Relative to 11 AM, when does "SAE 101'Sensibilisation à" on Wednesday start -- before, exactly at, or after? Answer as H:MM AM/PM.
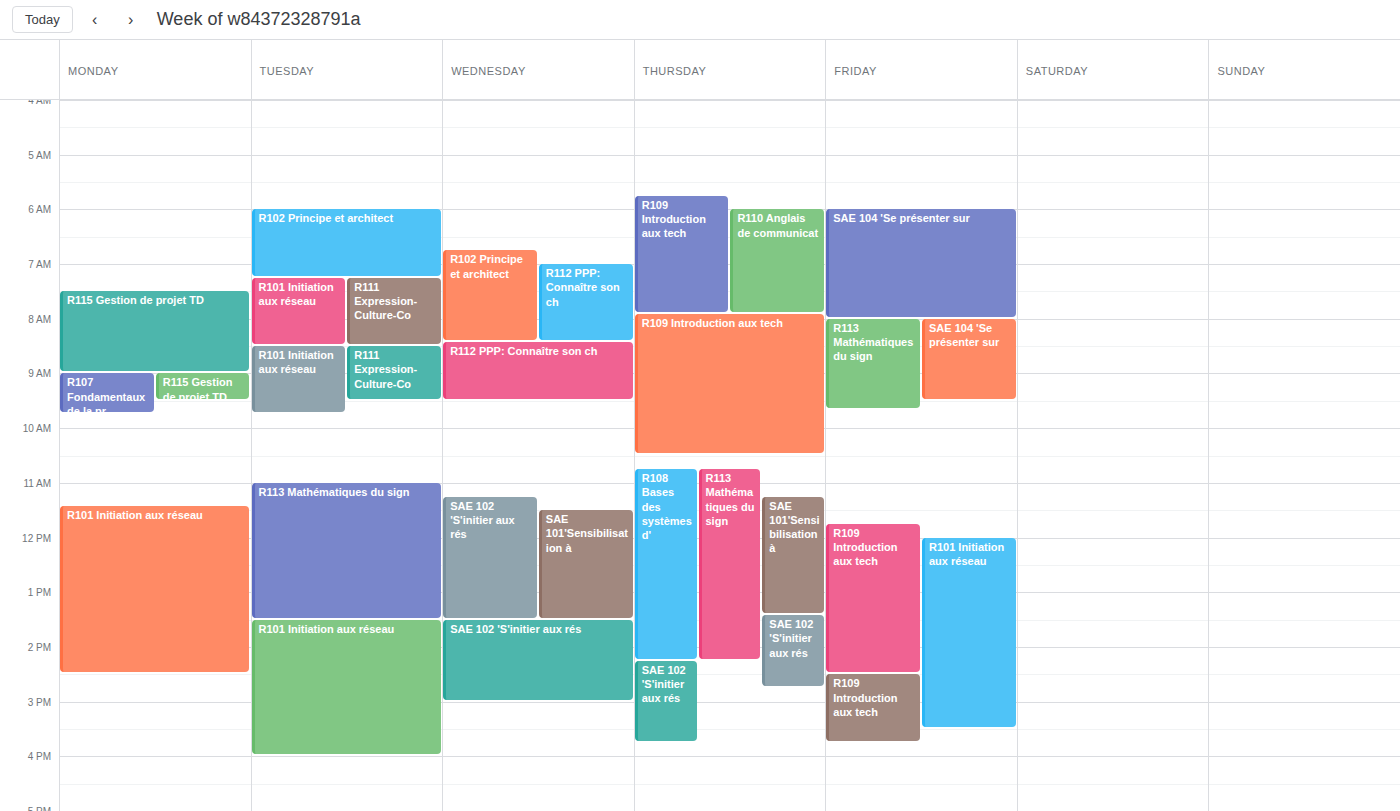
11:30 AM -- after 11 AM, 30 minutes below the 11 AM line.